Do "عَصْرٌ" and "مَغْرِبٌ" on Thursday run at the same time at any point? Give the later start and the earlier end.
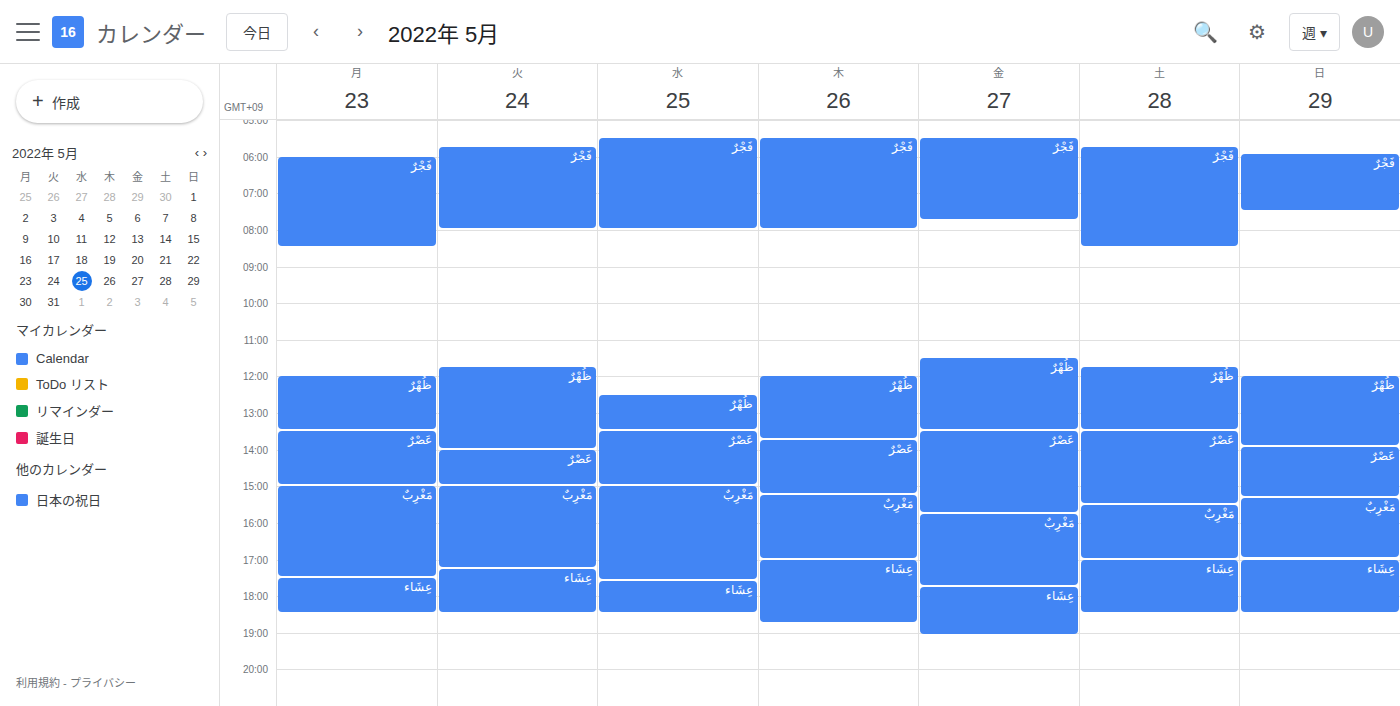
"عَصْرٌ" ends at 3:15 PM, exactly when "مَغْرِبٌ" starts -- they touch but do not overlap.